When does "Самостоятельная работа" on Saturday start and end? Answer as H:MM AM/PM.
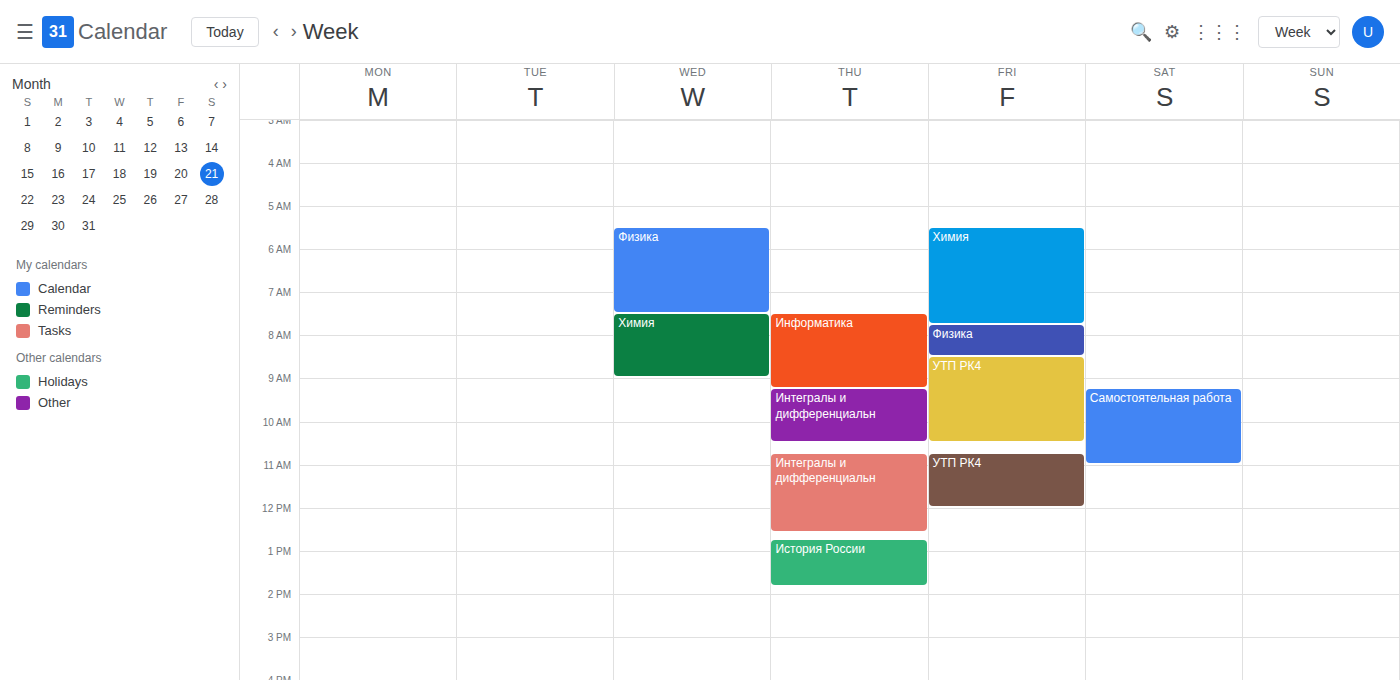
9:15 AM to 11:00 AM